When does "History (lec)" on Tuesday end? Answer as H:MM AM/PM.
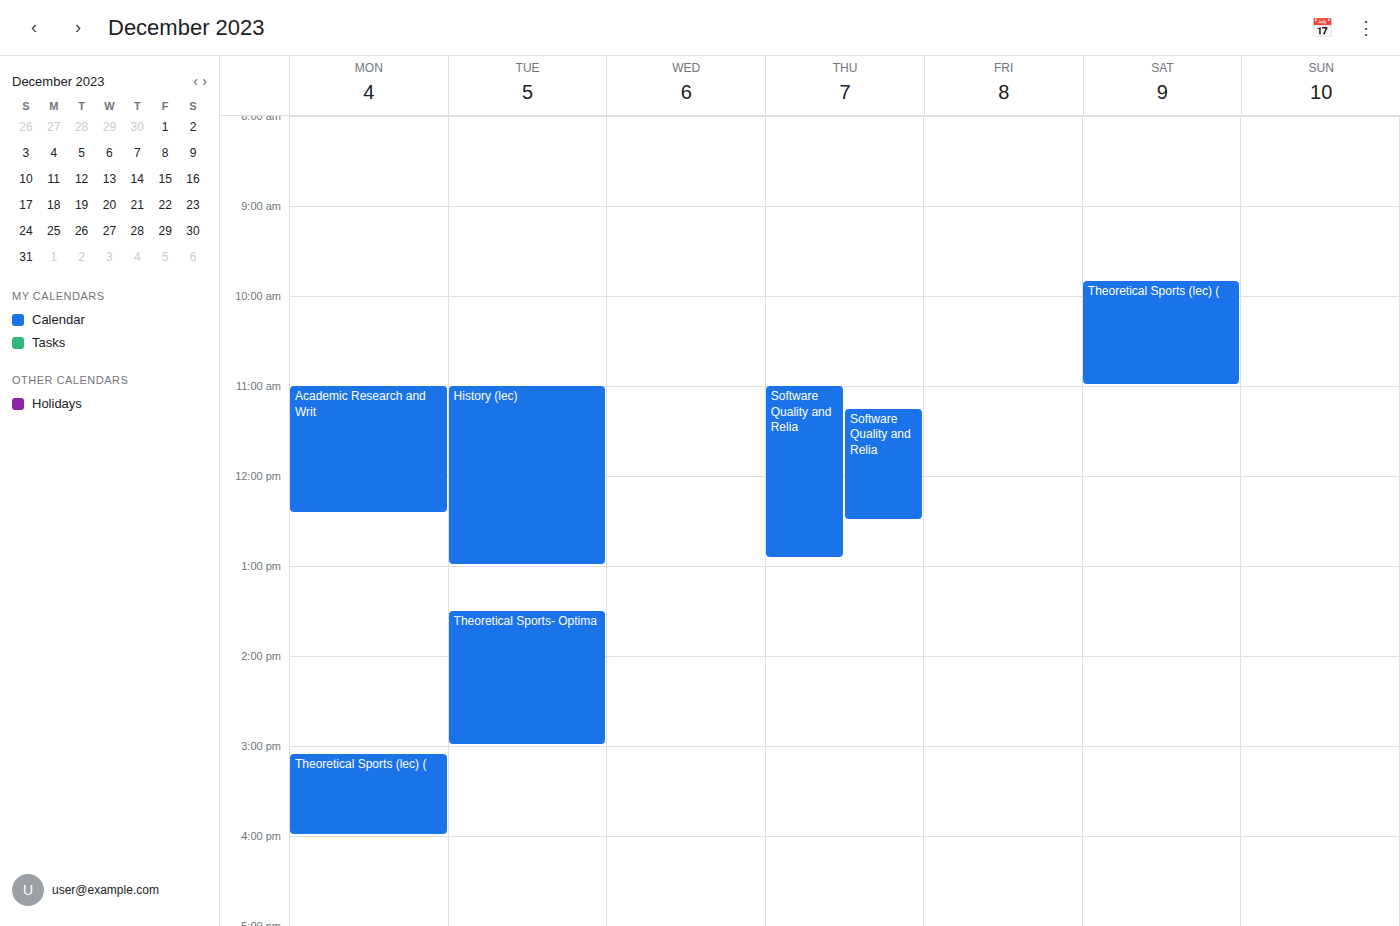
1:00 PM